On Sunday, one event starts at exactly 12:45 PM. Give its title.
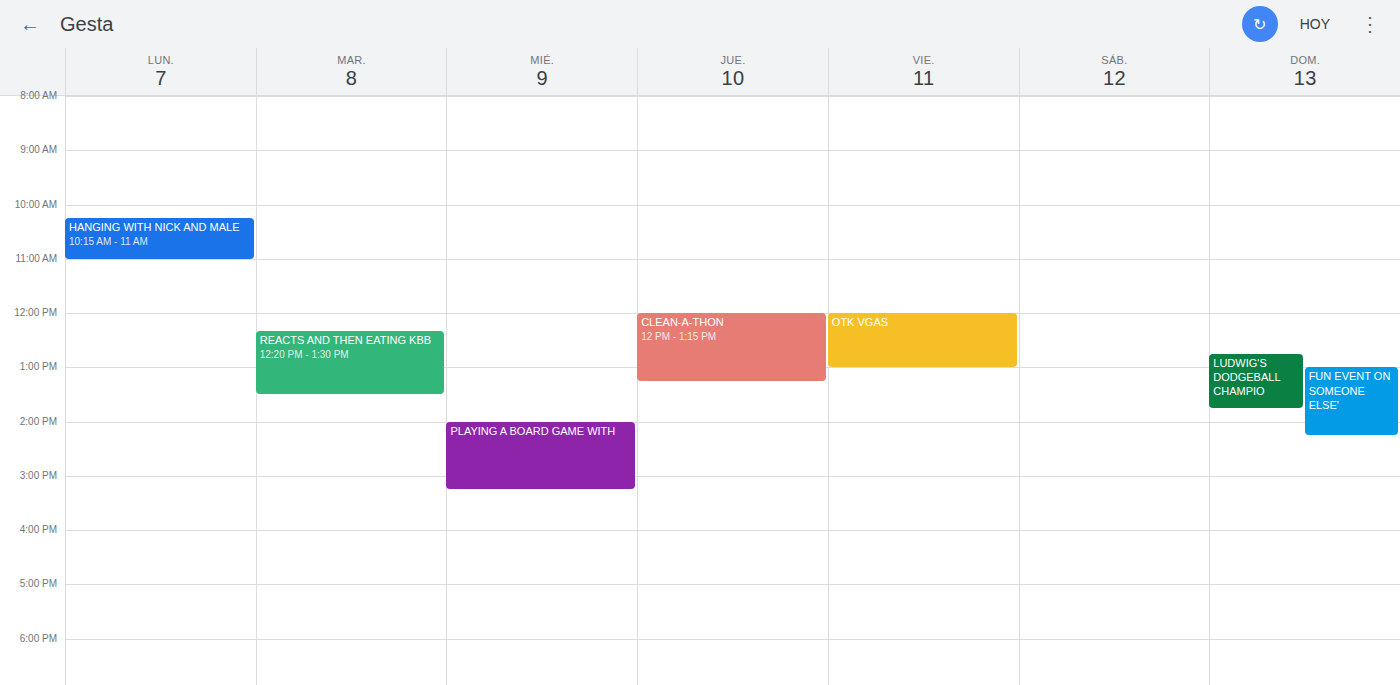
"LUDWIG'S DODGEBALL CHAMPIO"